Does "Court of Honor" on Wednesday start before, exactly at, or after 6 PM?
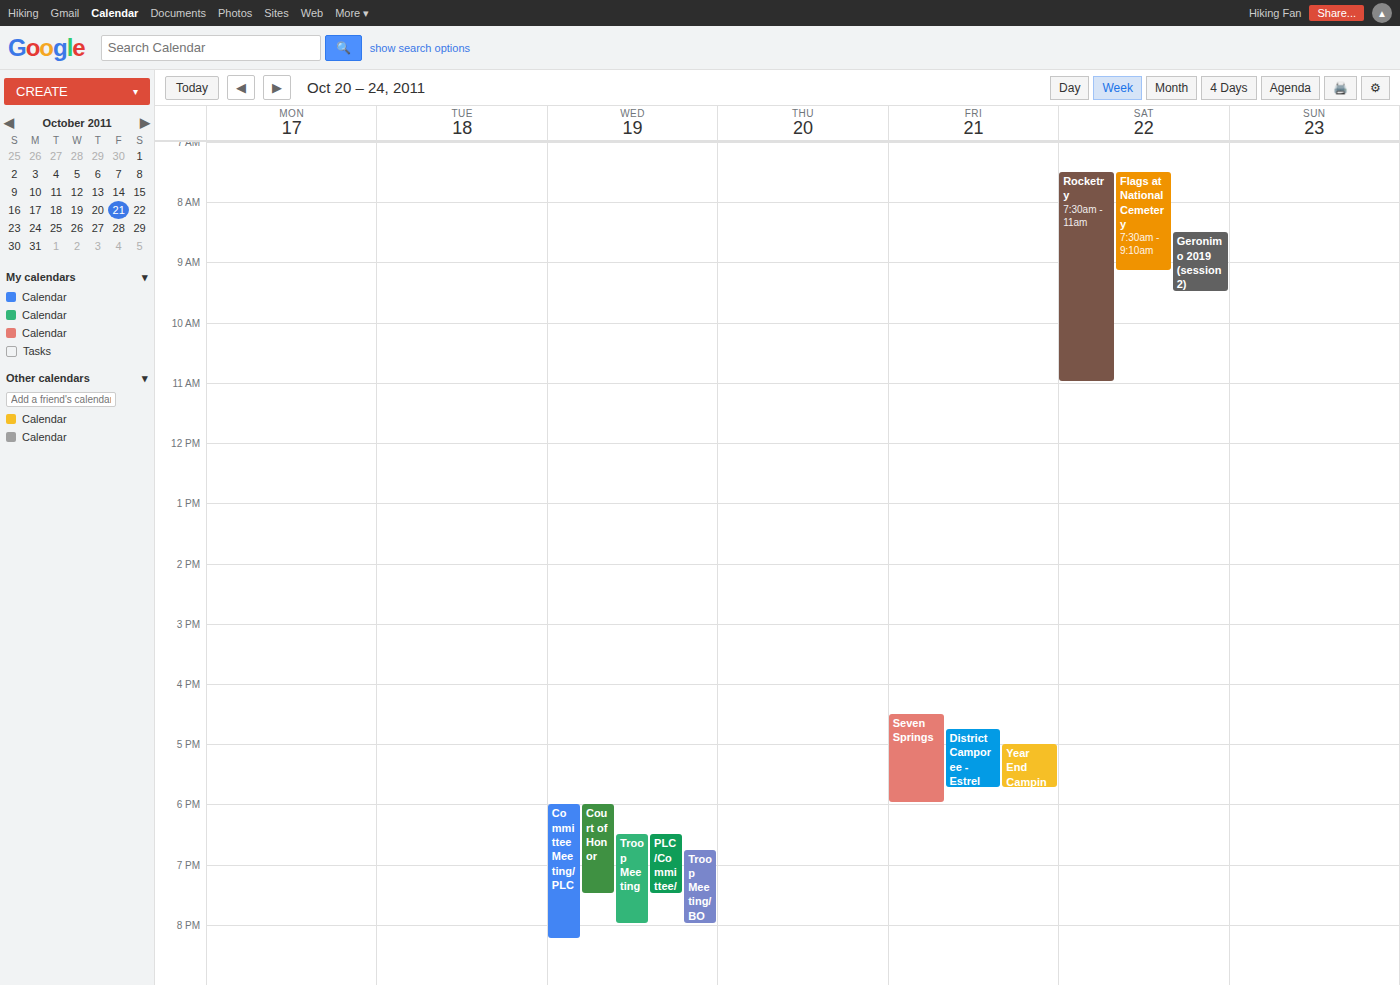
6:00 PM -- exactly at 6 PM, on the 6 PM line.